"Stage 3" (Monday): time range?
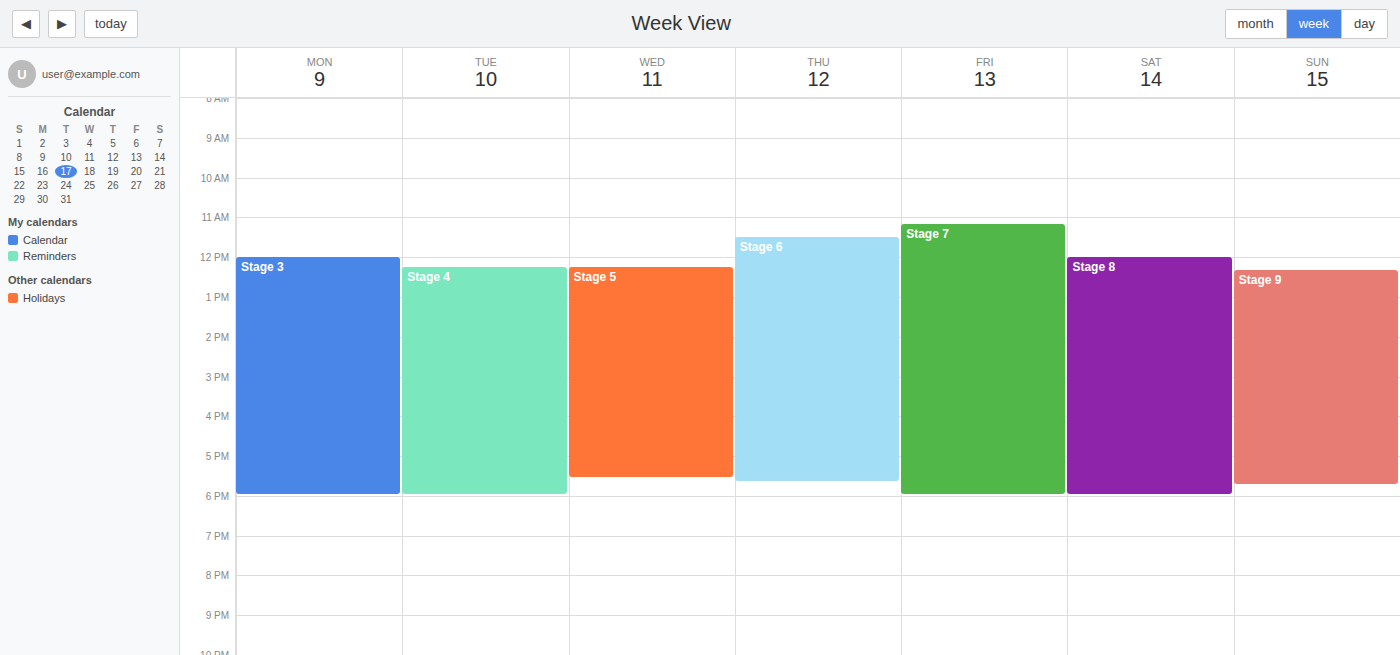
12:00 PM to 6:00 PM